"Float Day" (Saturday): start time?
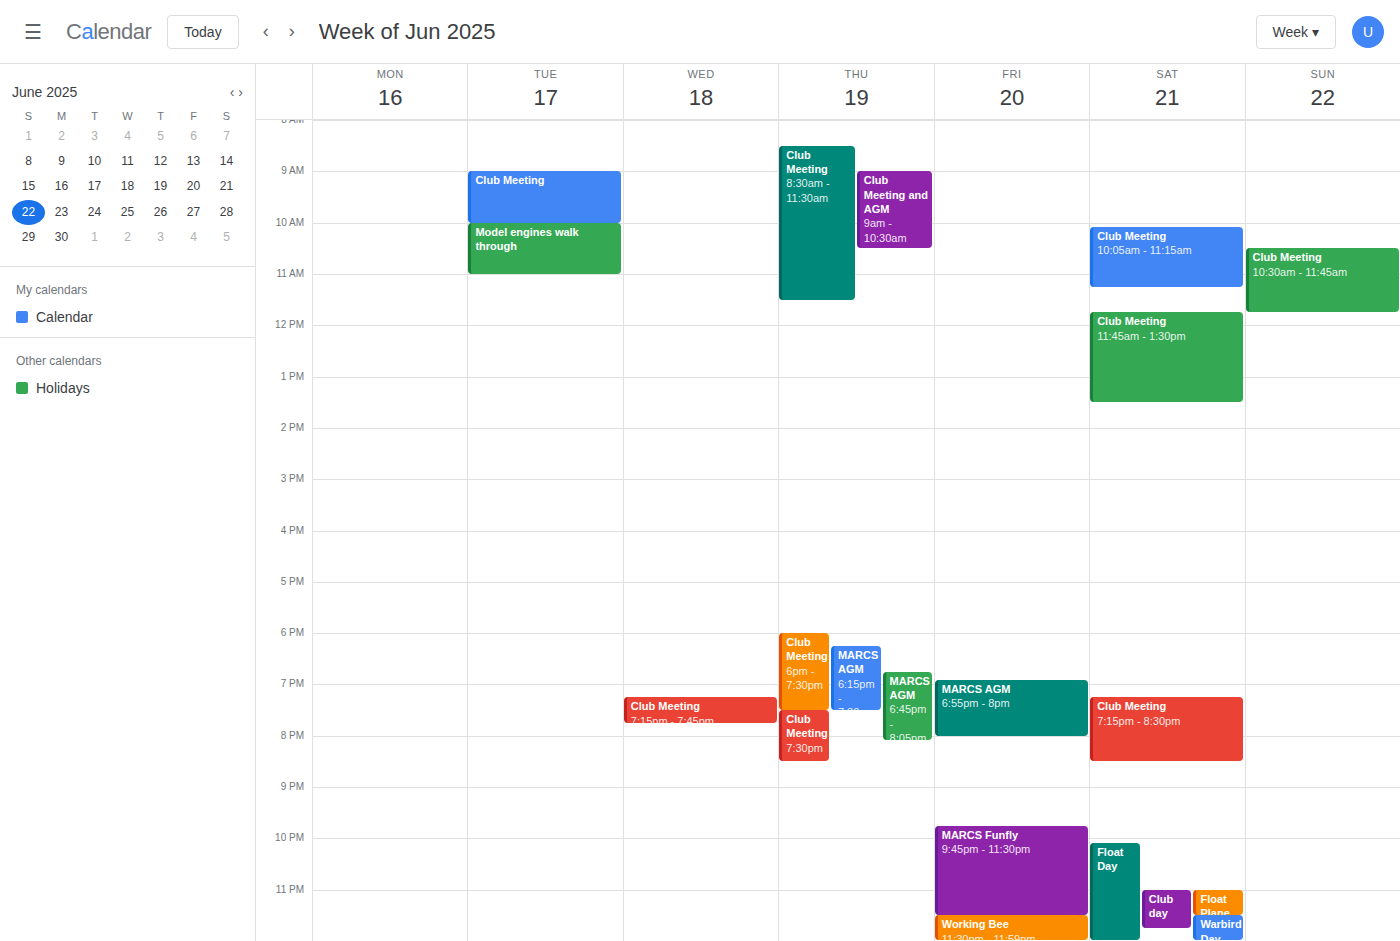
10:05 PM